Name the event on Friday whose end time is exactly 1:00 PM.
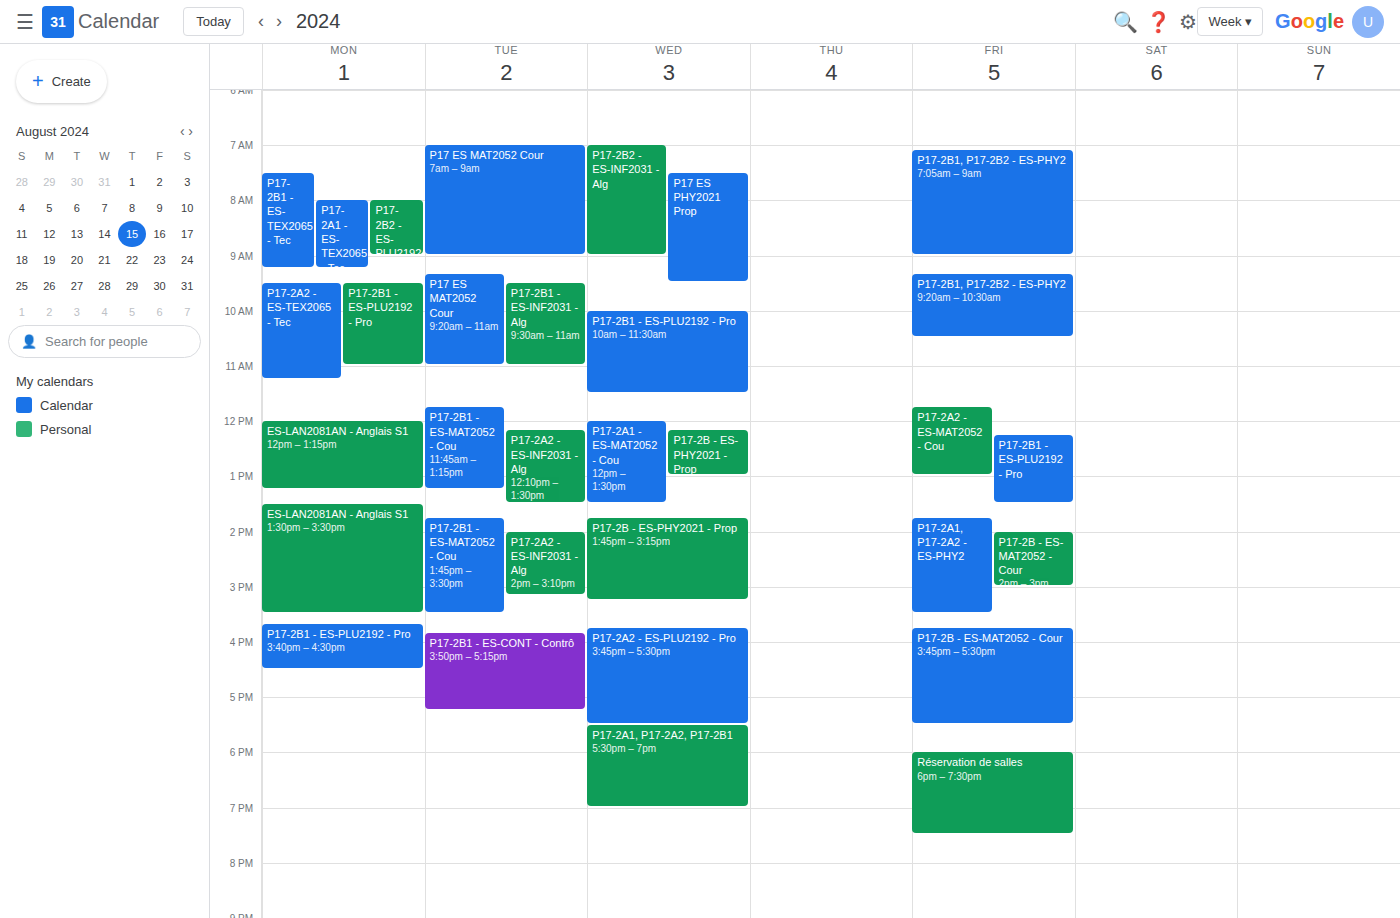
"P17-2A2 - ES-MAT2052 - Cou"